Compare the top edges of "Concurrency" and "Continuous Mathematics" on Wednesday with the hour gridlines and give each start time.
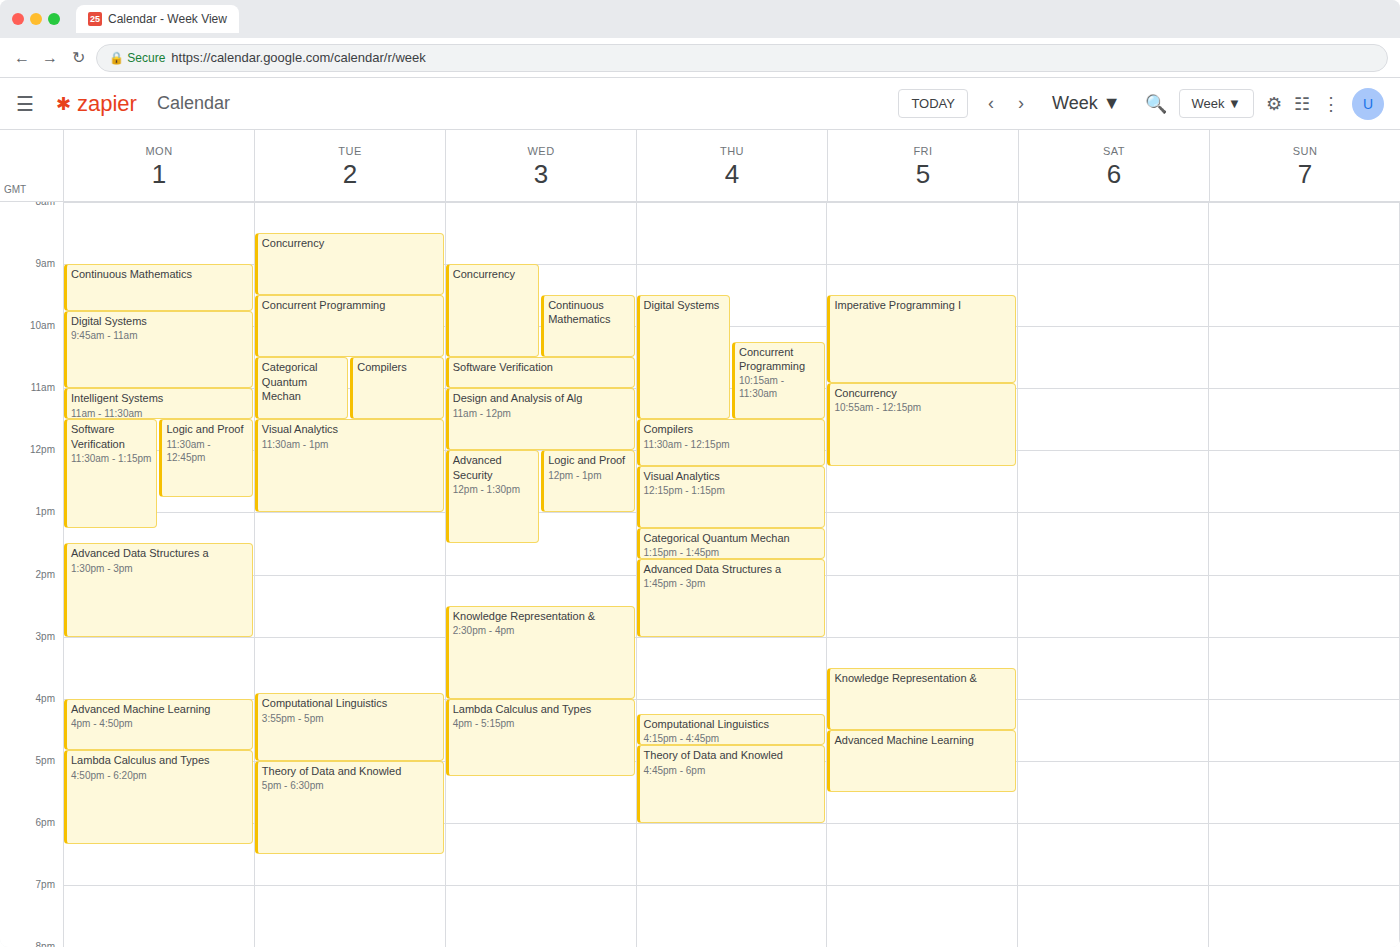
"Concurrency": 9:00 AM, exactly on the 9 AM line. "Continuous Mathematics": 9:30 AM, halfway between the 9 AM and 10 AM lines.